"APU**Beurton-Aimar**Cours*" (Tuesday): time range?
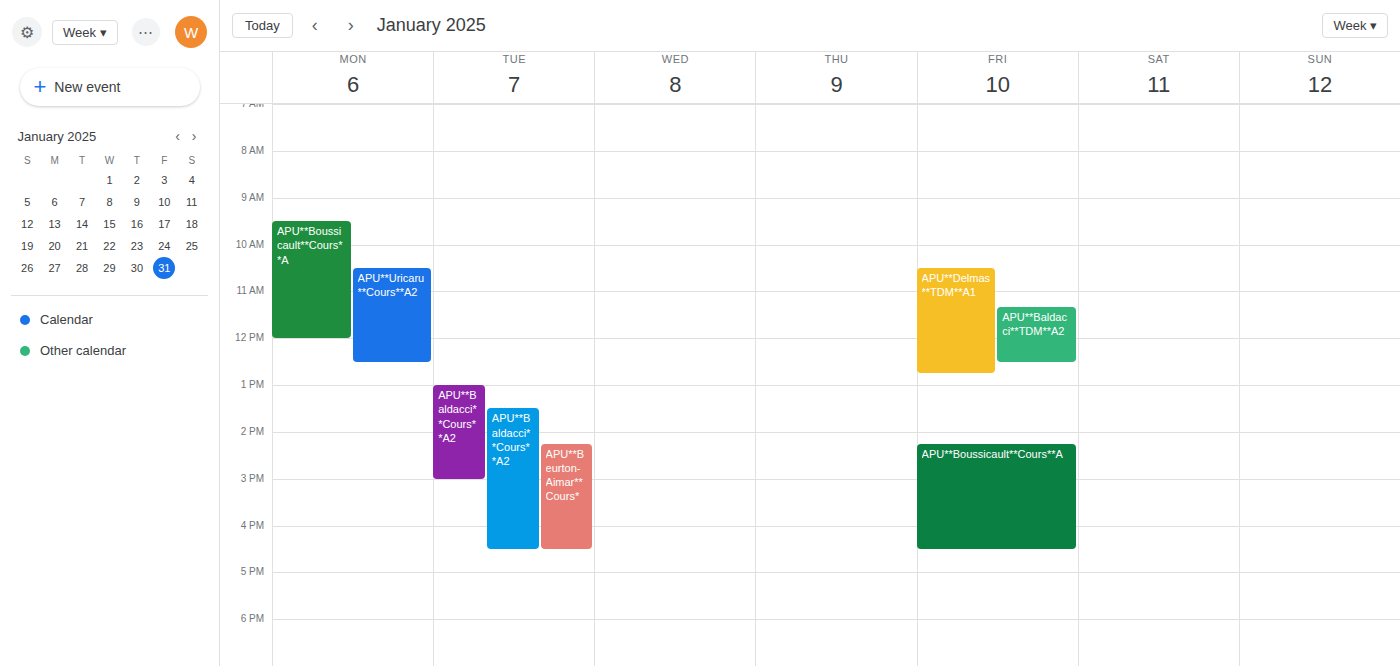
2:15 PM to 4:30 PM